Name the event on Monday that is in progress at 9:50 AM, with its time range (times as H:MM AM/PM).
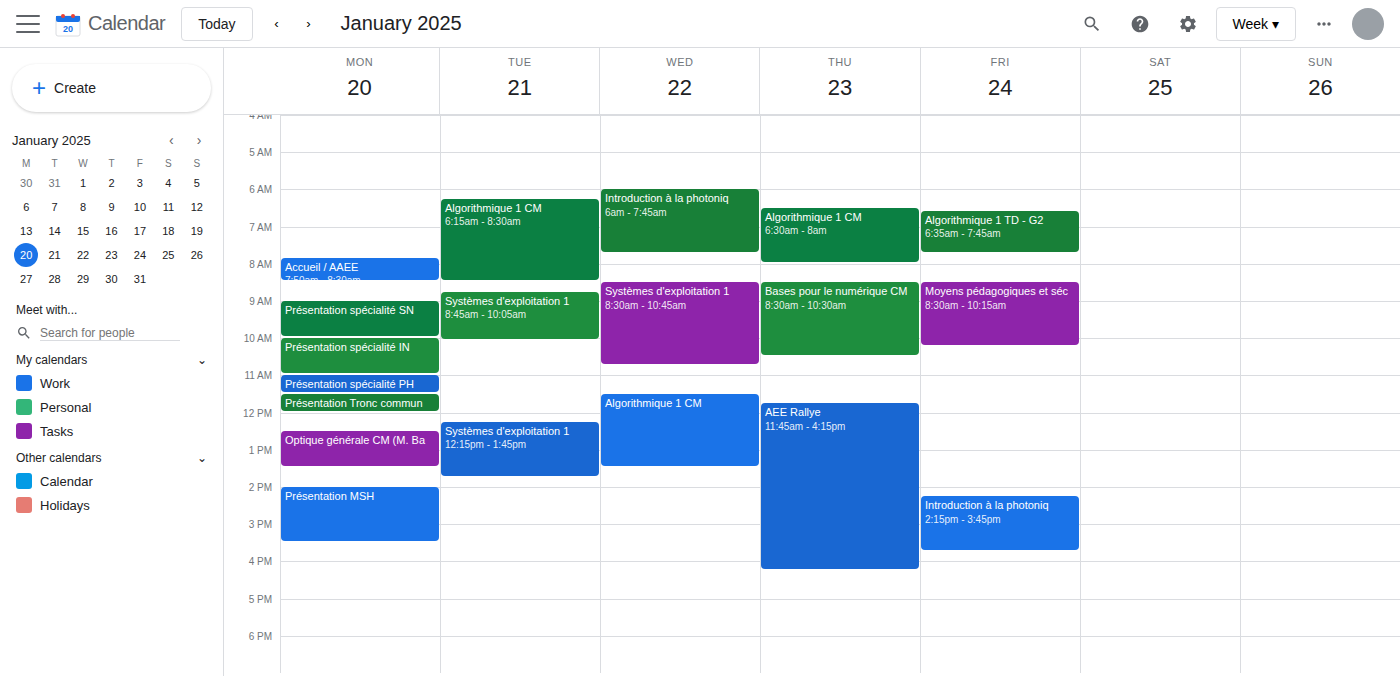
"Présentation spécialité SN", 9:00 AM to 10:00 AM